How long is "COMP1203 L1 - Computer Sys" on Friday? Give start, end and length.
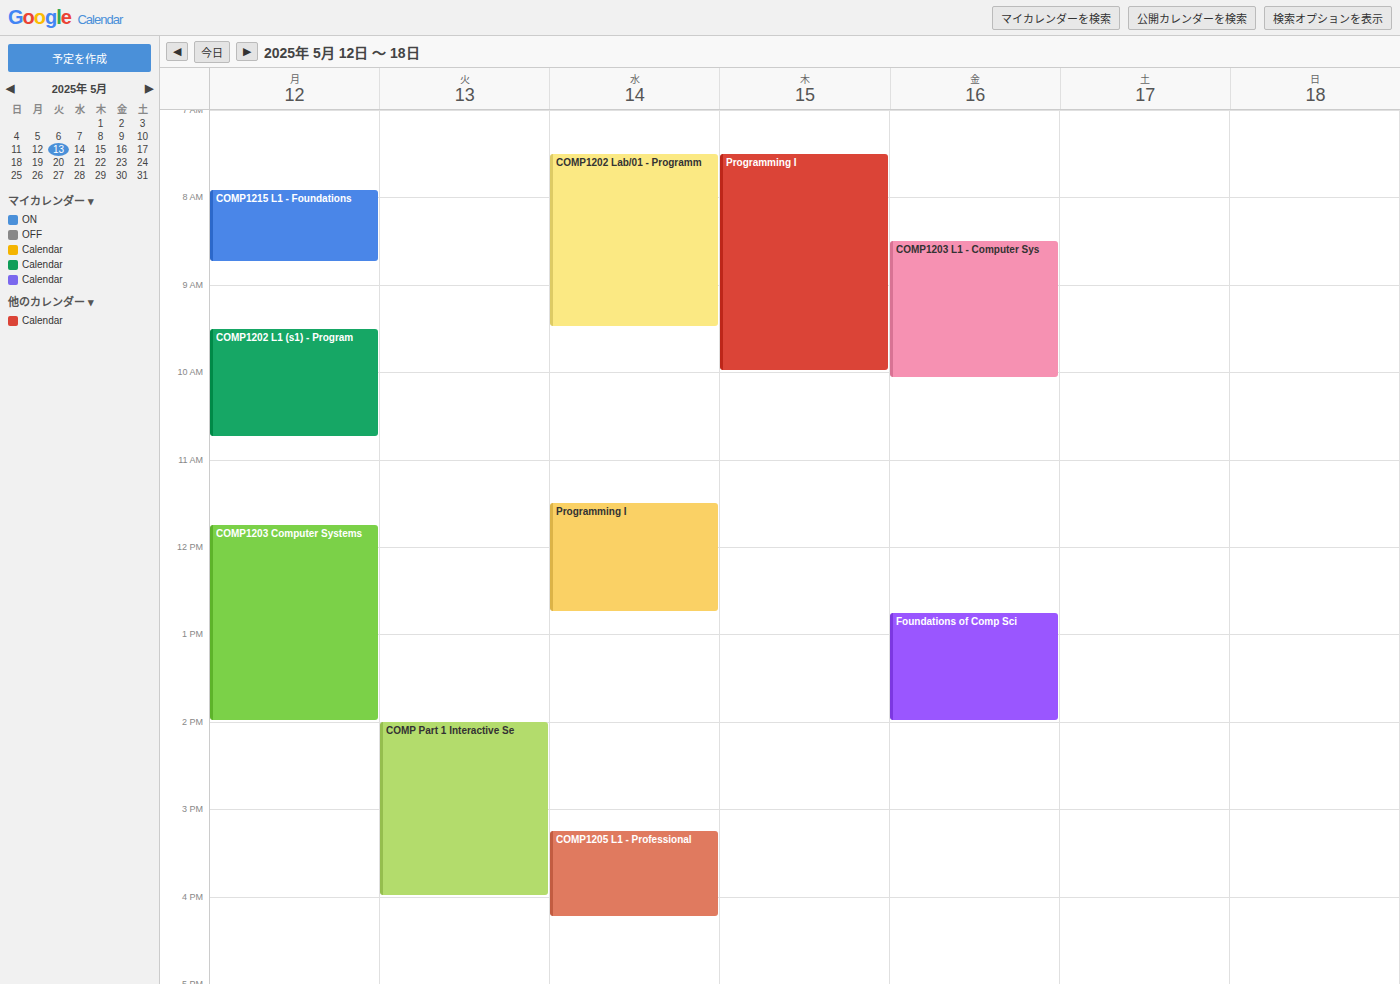
08:30 to 10:05, 1 hour 35 minutes